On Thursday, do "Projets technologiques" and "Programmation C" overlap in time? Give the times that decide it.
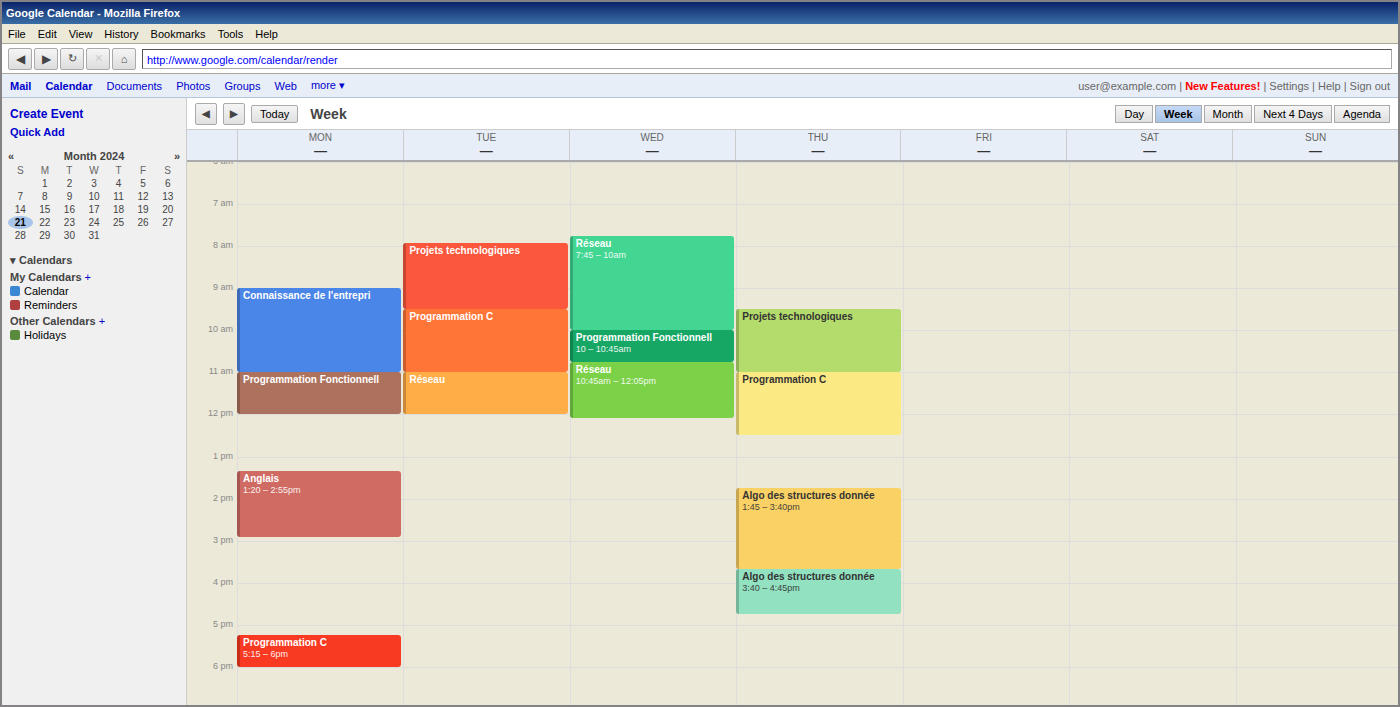
"Projets technologiques" ends at 11:00 AM, exactly when "Programmation C" starts -- they touch but do not overlap.